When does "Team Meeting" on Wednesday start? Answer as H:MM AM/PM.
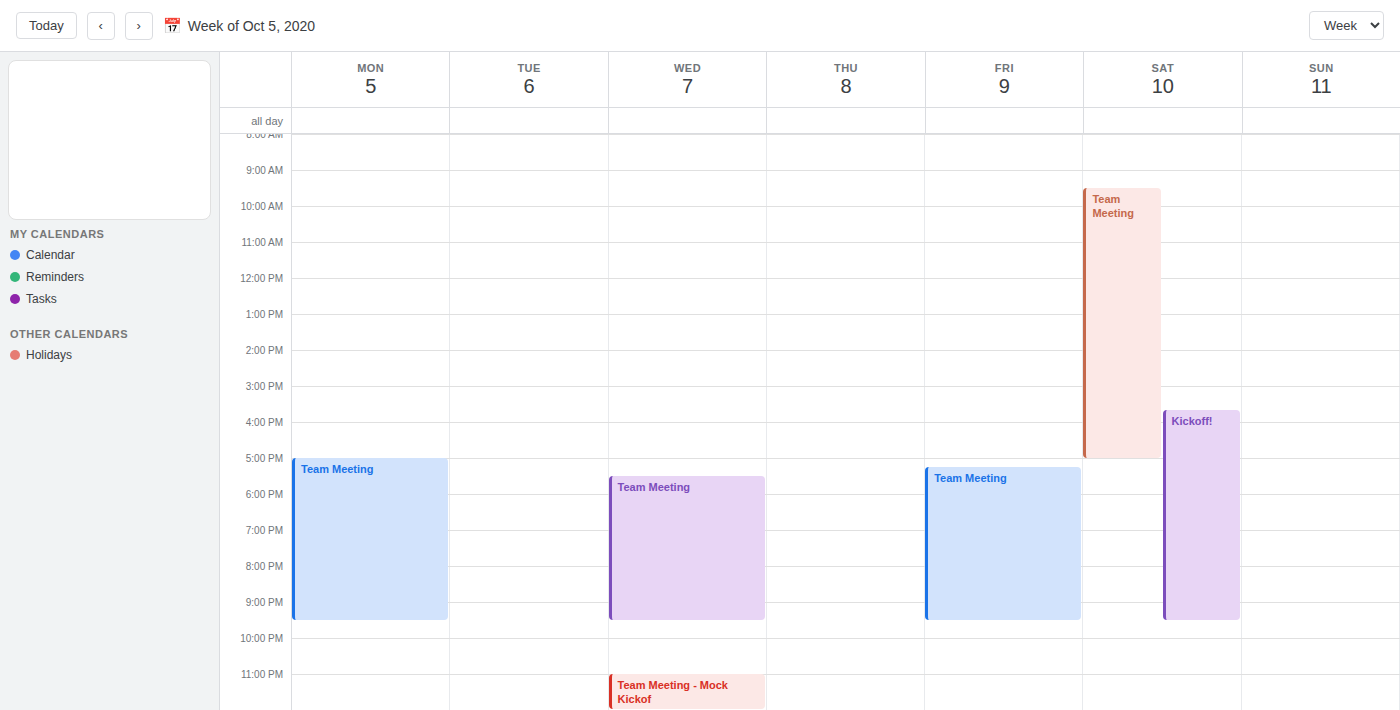
5:30 PM